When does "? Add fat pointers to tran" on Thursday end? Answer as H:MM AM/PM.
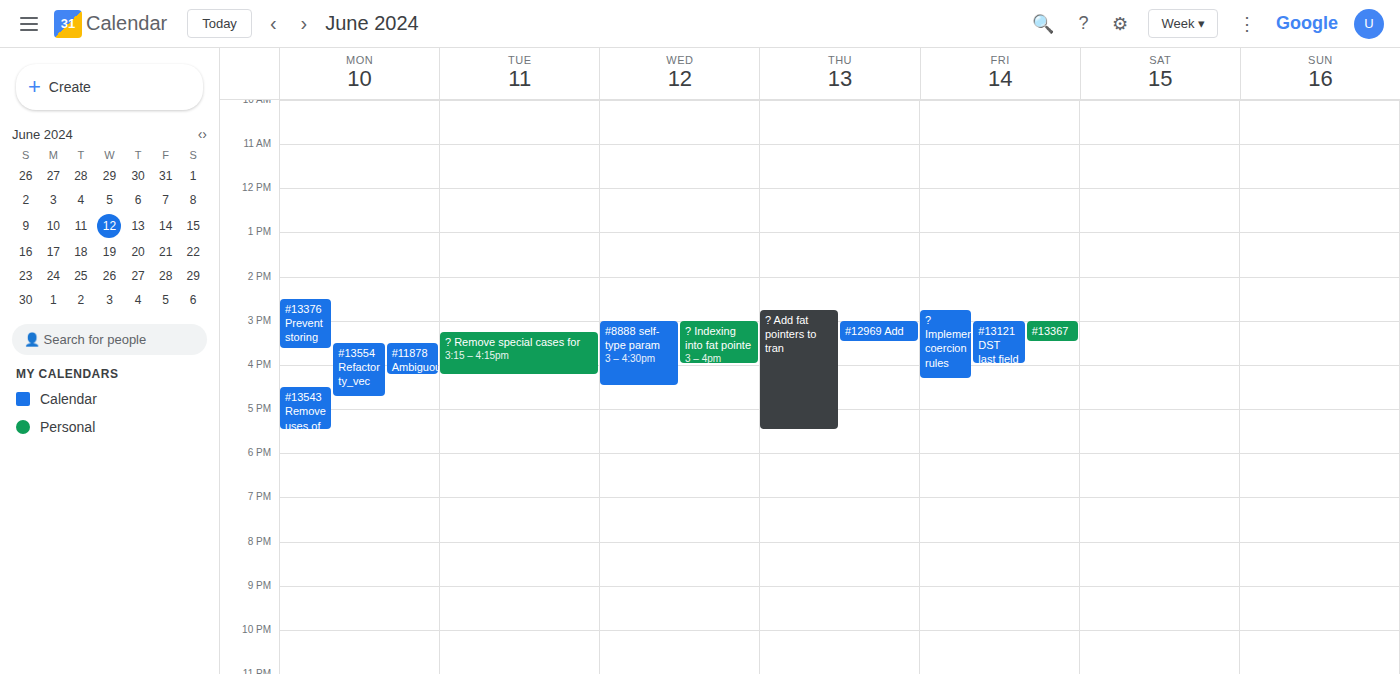
5:30 PM